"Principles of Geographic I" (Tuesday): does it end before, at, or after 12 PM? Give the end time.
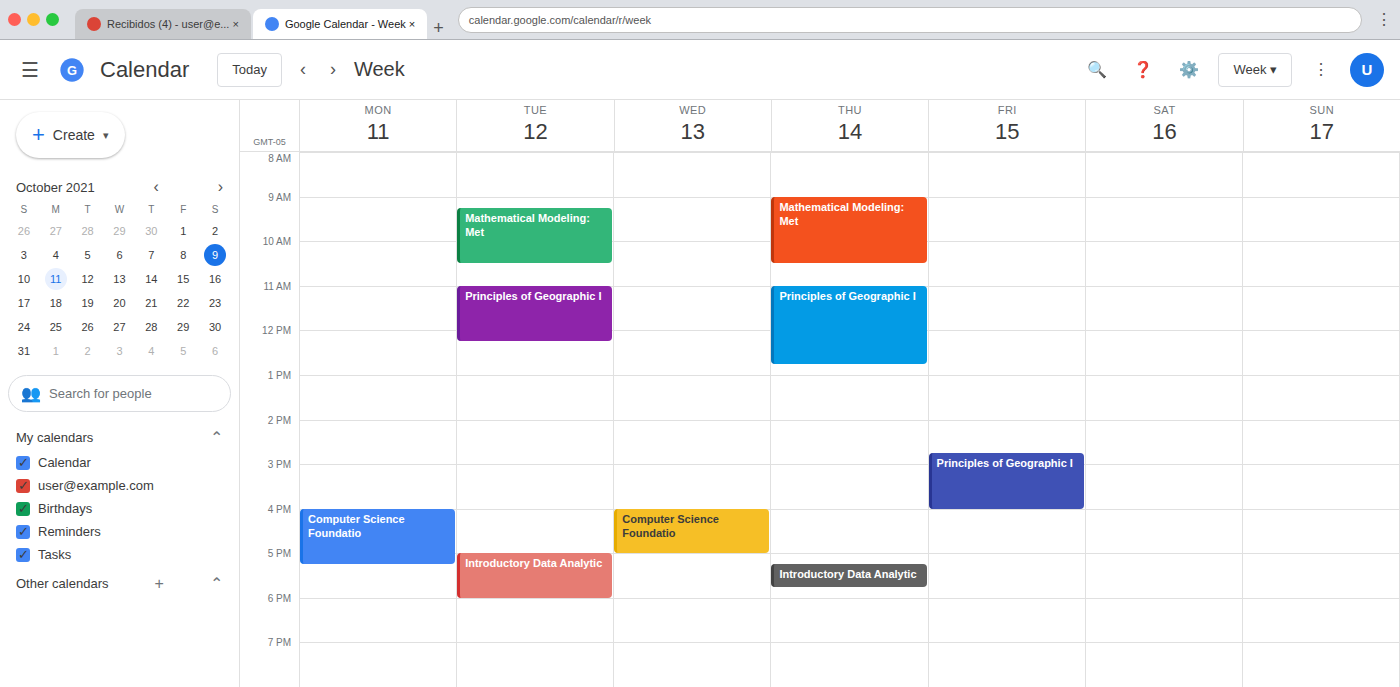
12:15 PM -- after 12 PM, 15 minutes below the 12 PM line.